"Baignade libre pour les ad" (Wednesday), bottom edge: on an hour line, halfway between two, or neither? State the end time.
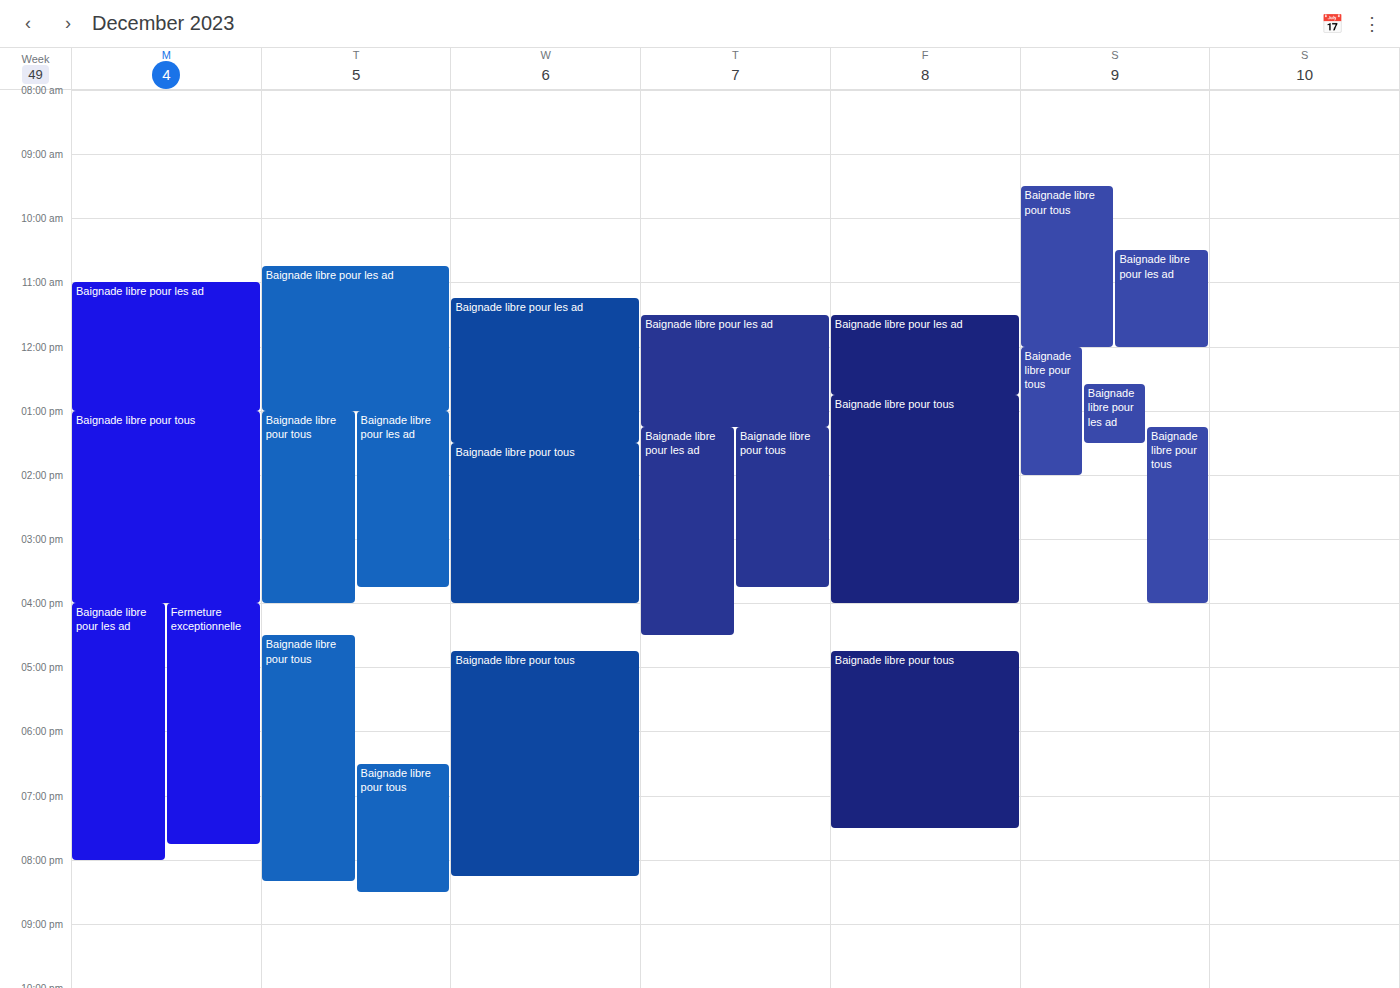
1:30 PM -- halfway between the 1 PM and 2 PM lines.